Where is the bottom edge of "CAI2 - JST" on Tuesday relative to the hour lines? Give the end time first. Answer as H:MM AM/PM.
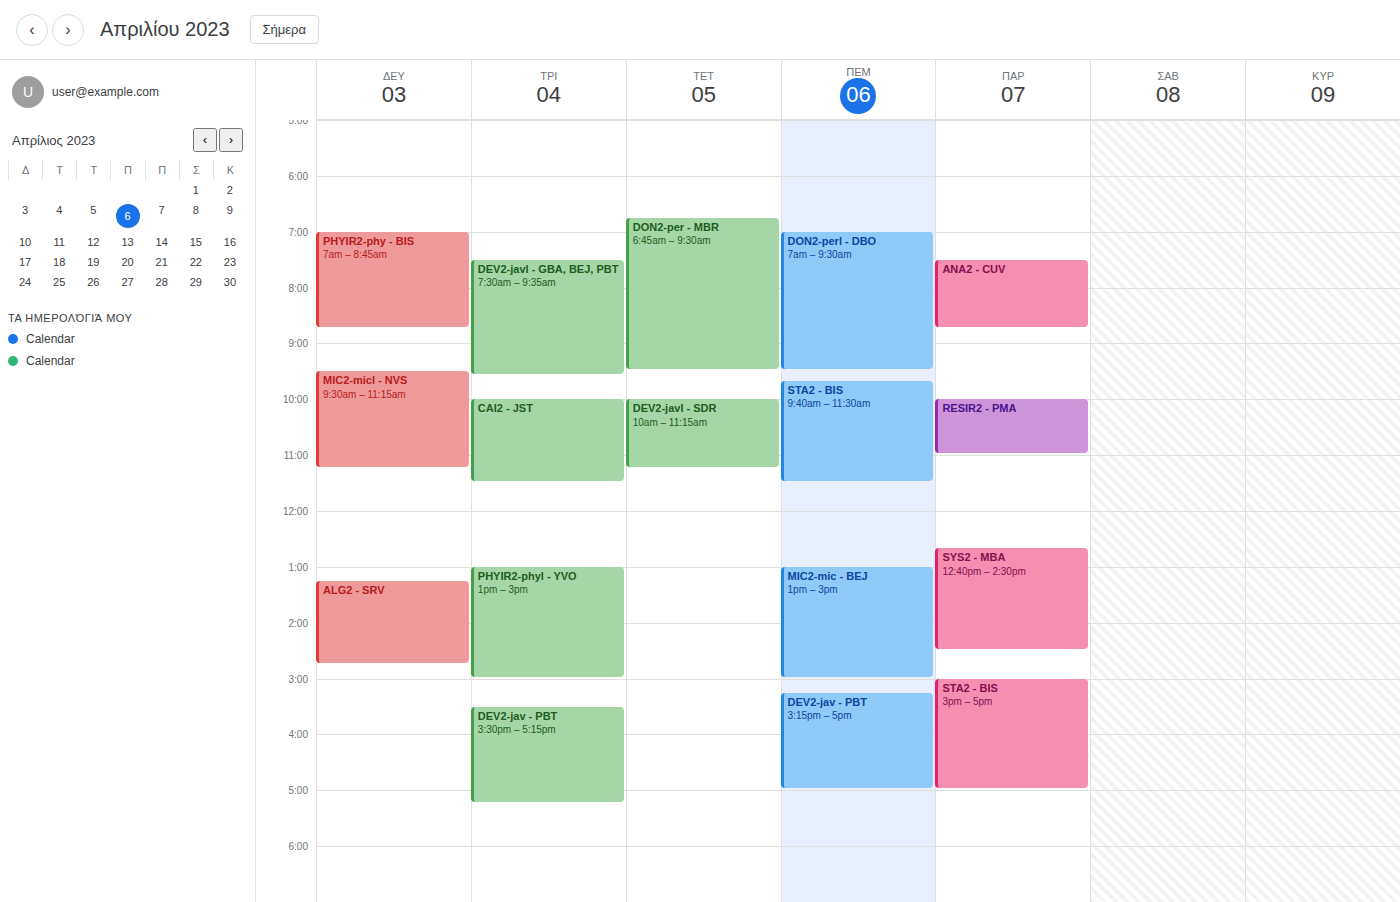
11:30 AM -- halfway between the 11 AM and 12 PM lines.